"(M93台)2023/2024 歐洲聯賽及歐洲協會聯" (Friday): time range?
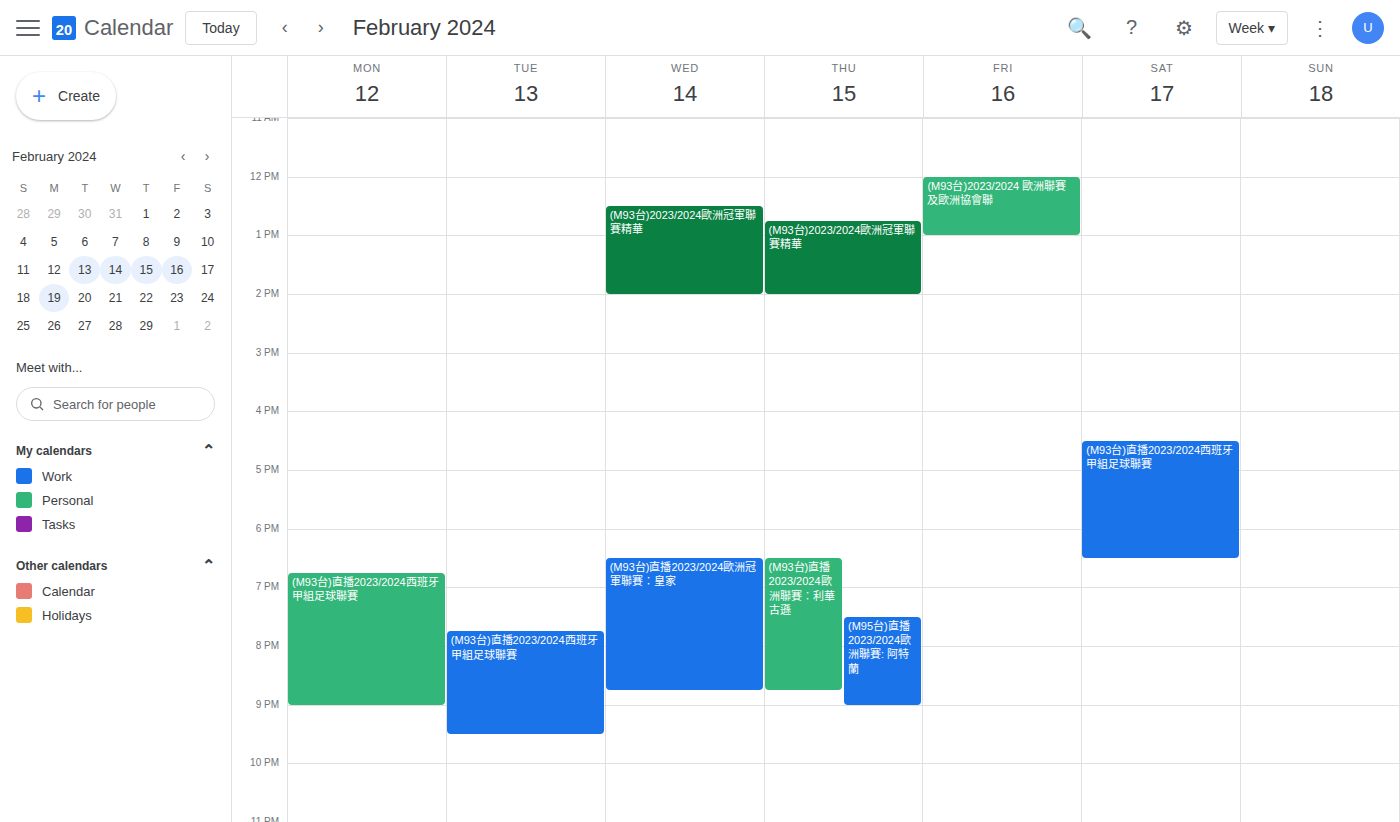
12:00 PM to 1:00 PM